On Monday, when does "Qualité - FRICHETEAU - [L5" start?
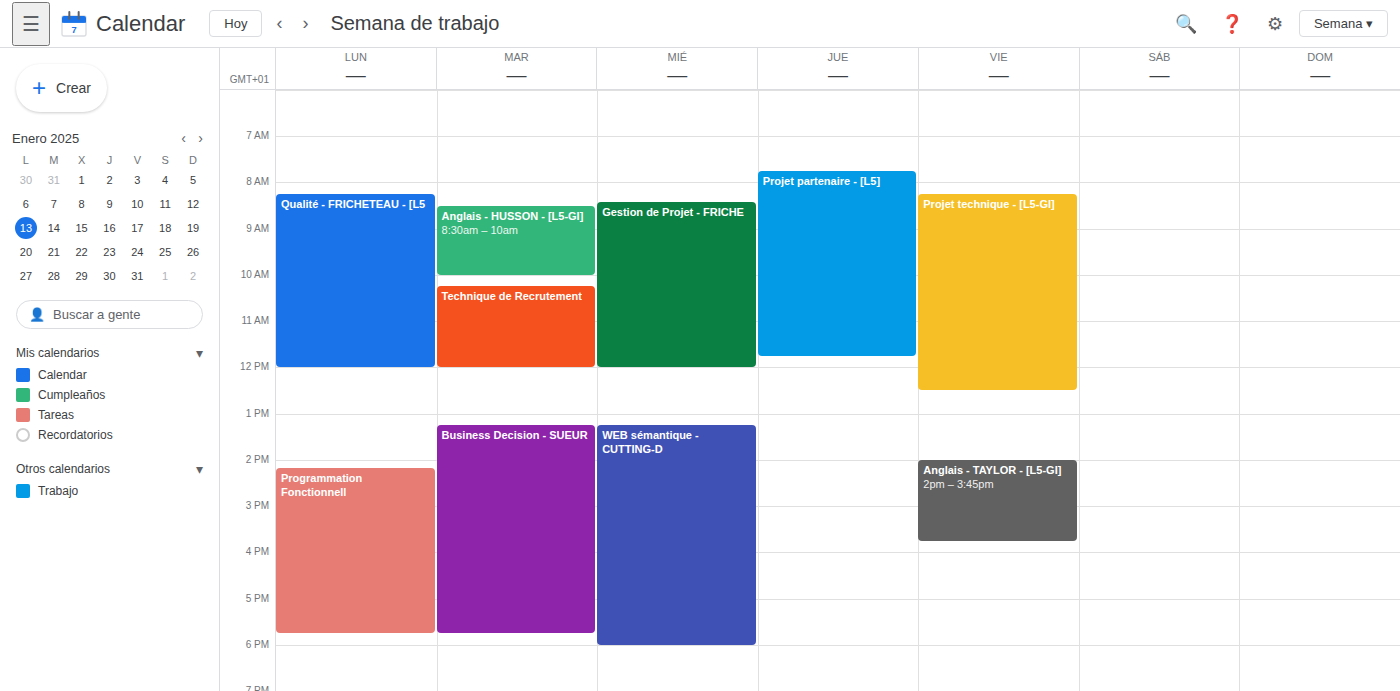
8:15 AM